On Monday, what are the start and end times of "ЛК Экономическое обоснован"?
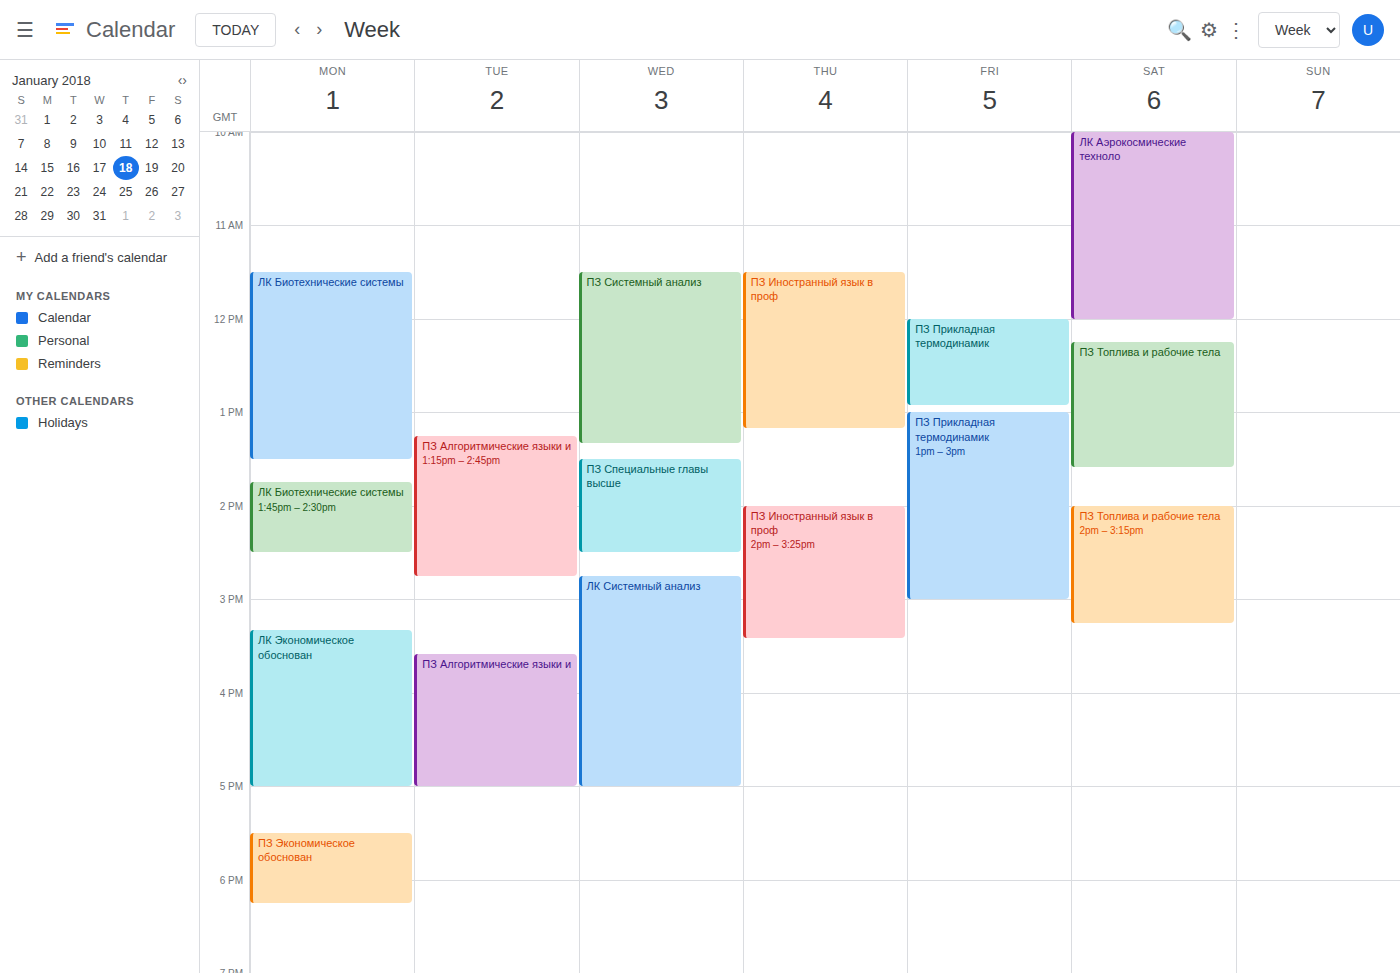
3:20 PM to 5:00 PM